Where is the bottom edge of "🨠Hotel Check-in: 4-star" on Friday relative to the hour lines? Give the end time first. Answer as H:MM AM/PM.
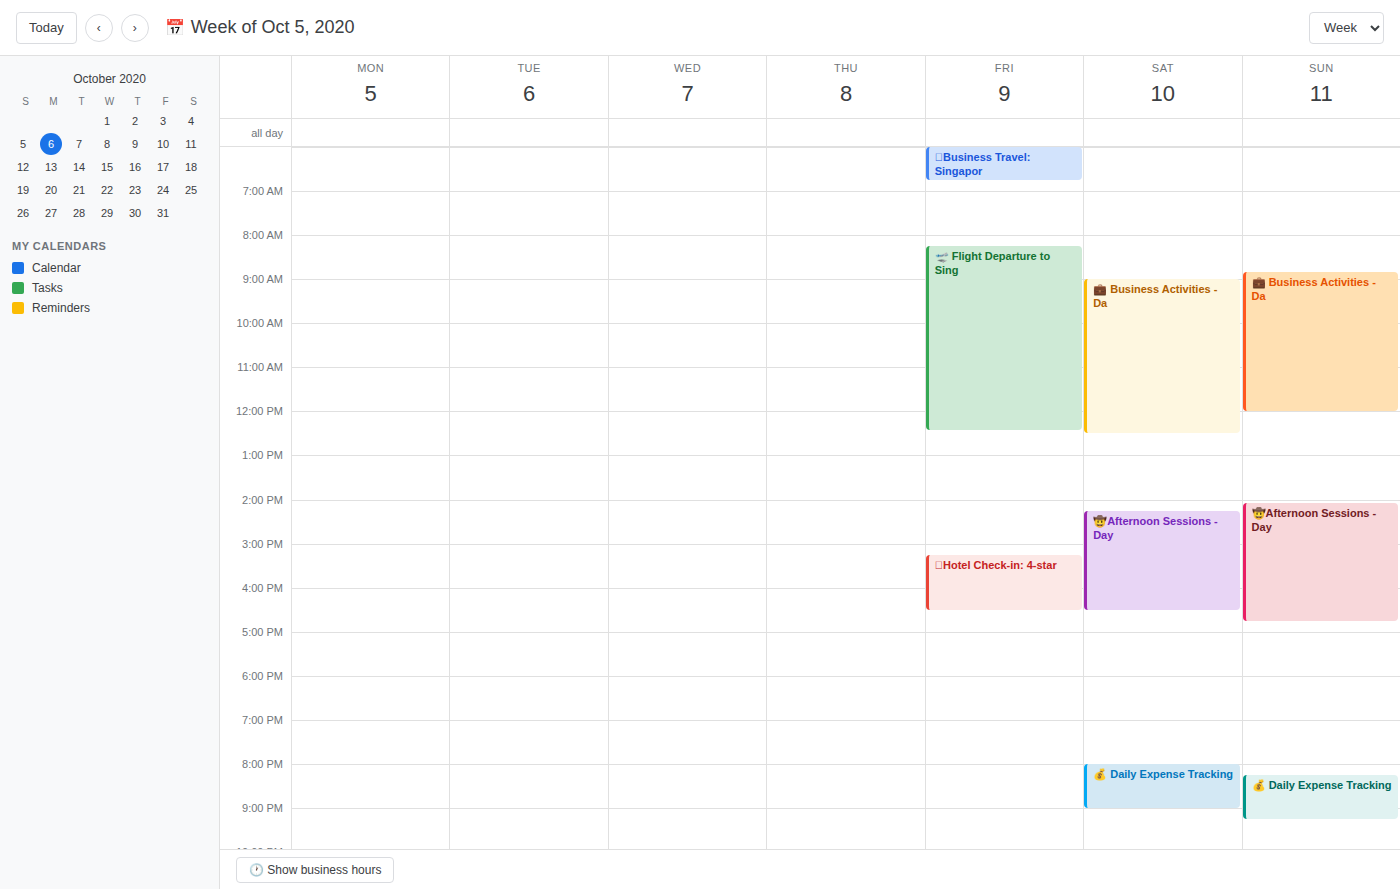
4:30 PM -- halfway between the 4 PM and 5 PM lines.